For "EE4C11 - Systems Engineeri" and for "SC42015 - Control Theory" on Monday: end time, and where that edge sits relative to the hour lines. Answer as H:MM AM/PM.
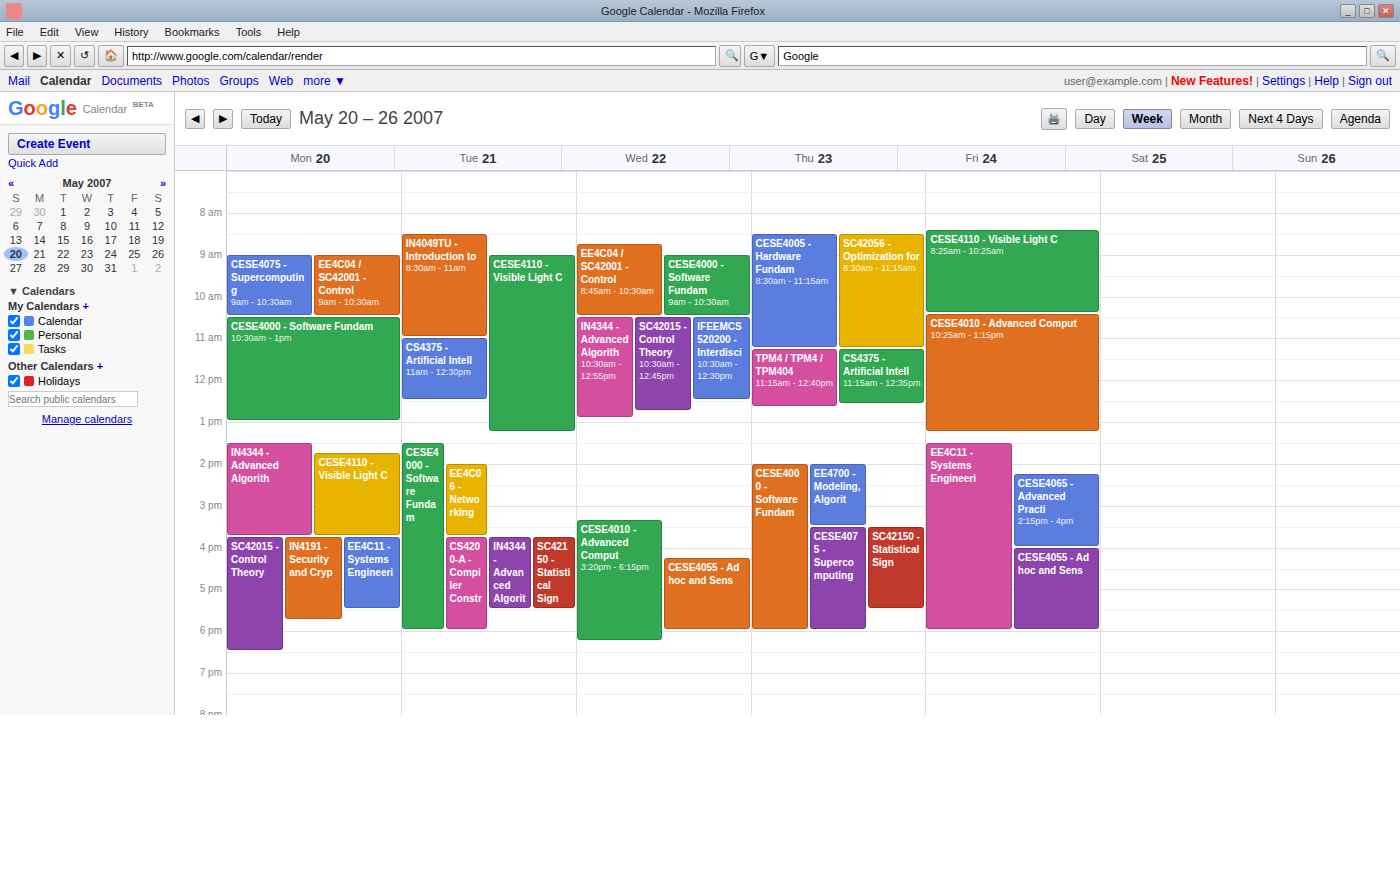
"EE4C11 - Systems Engineeri": 5:30 PM, halfway between the 5 PM and 6 PM lines. "SC42015 - Control Theory": 6:30 PM, halfway between the 6 PM and 7 PM lines.